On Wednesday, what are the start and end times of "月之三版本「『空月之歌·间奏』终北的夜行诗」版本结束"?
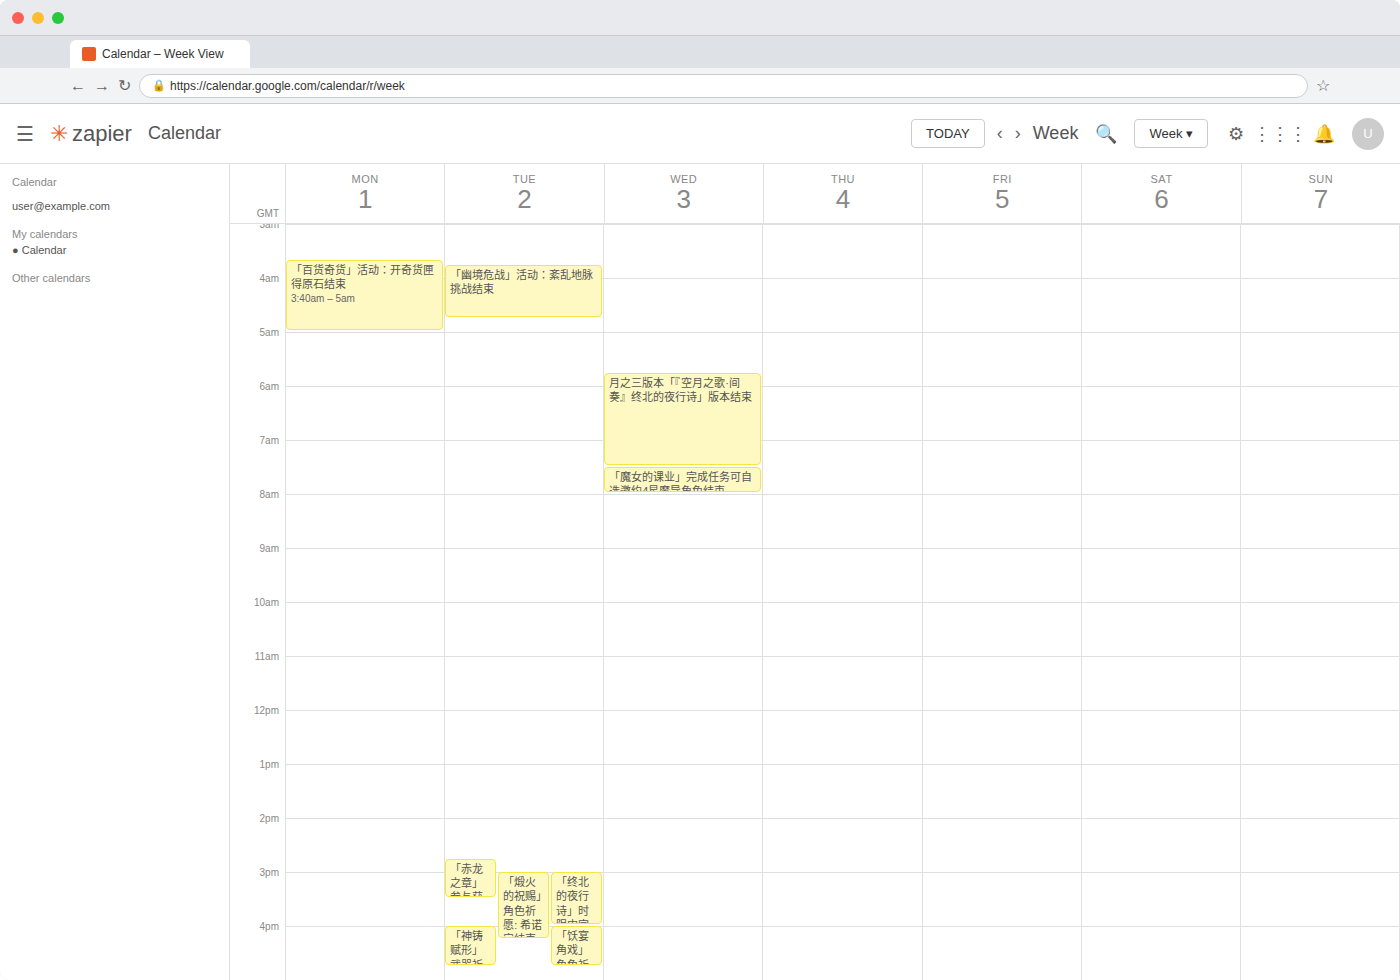
5:45 AM to 7:30 AM